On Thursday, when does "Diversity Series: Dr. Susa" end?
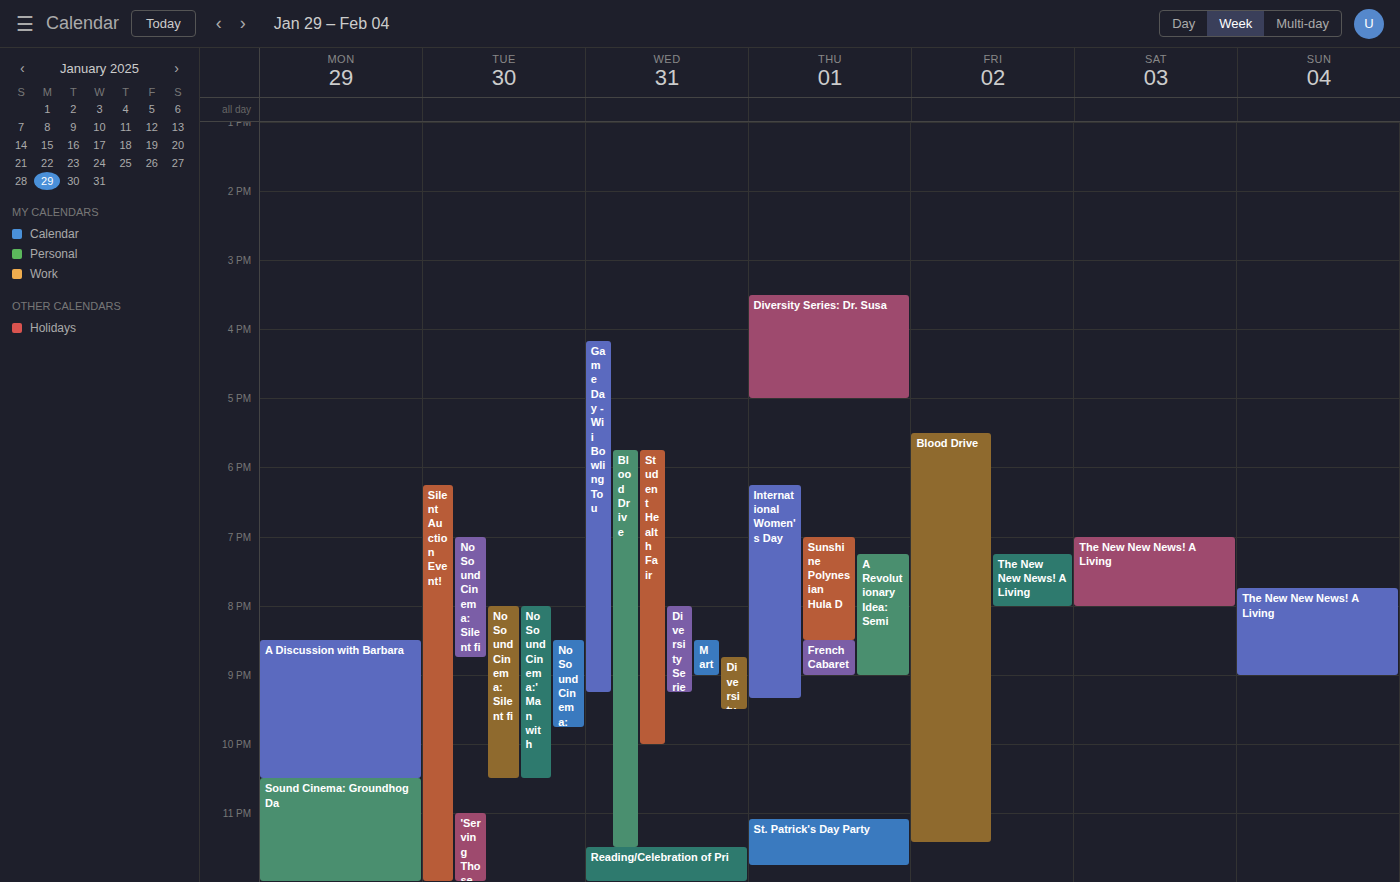
5:00 PM